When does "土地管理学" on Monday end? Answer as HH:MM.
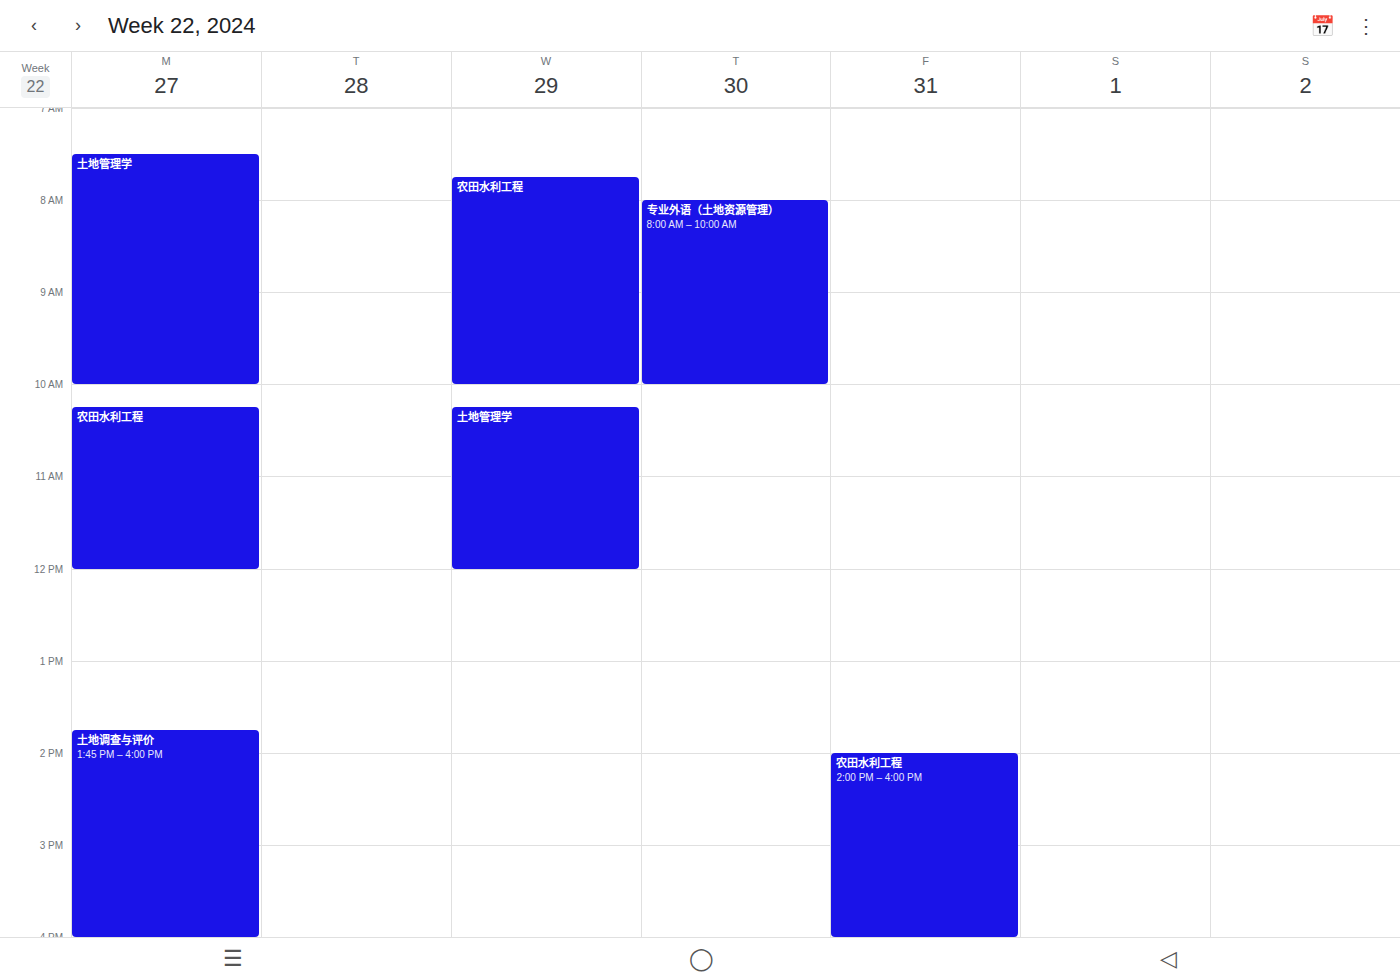
10:00